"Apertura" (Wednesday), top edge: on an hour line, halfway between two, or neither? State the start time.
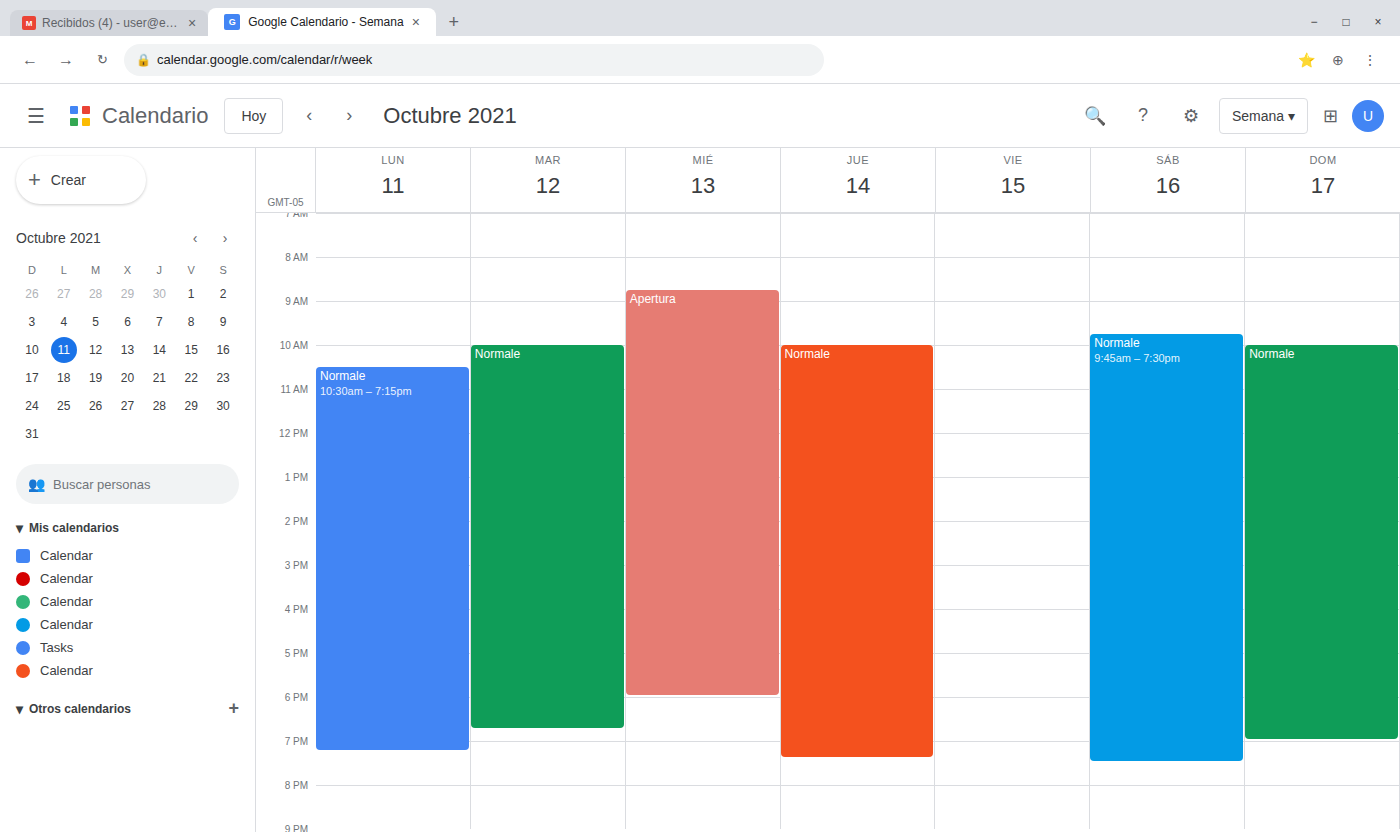
8:45 AM -- neither: three quarters of the way from the 8 AM line to the 9 AM line.